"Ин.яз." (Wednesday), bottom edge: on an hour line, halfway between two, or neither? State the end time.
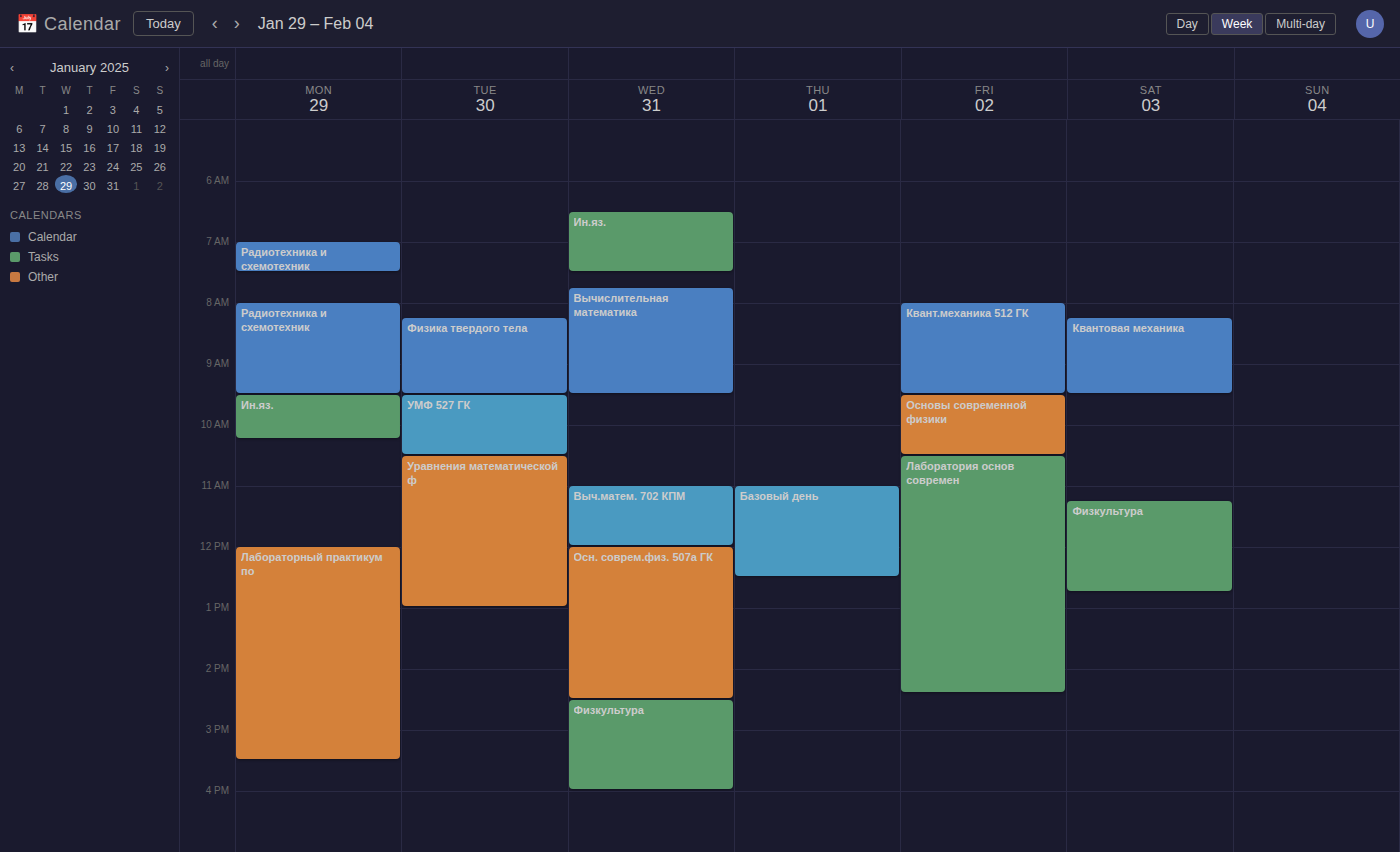
7:30 AM -- halfway between the 7 AM and 8 AM lines.